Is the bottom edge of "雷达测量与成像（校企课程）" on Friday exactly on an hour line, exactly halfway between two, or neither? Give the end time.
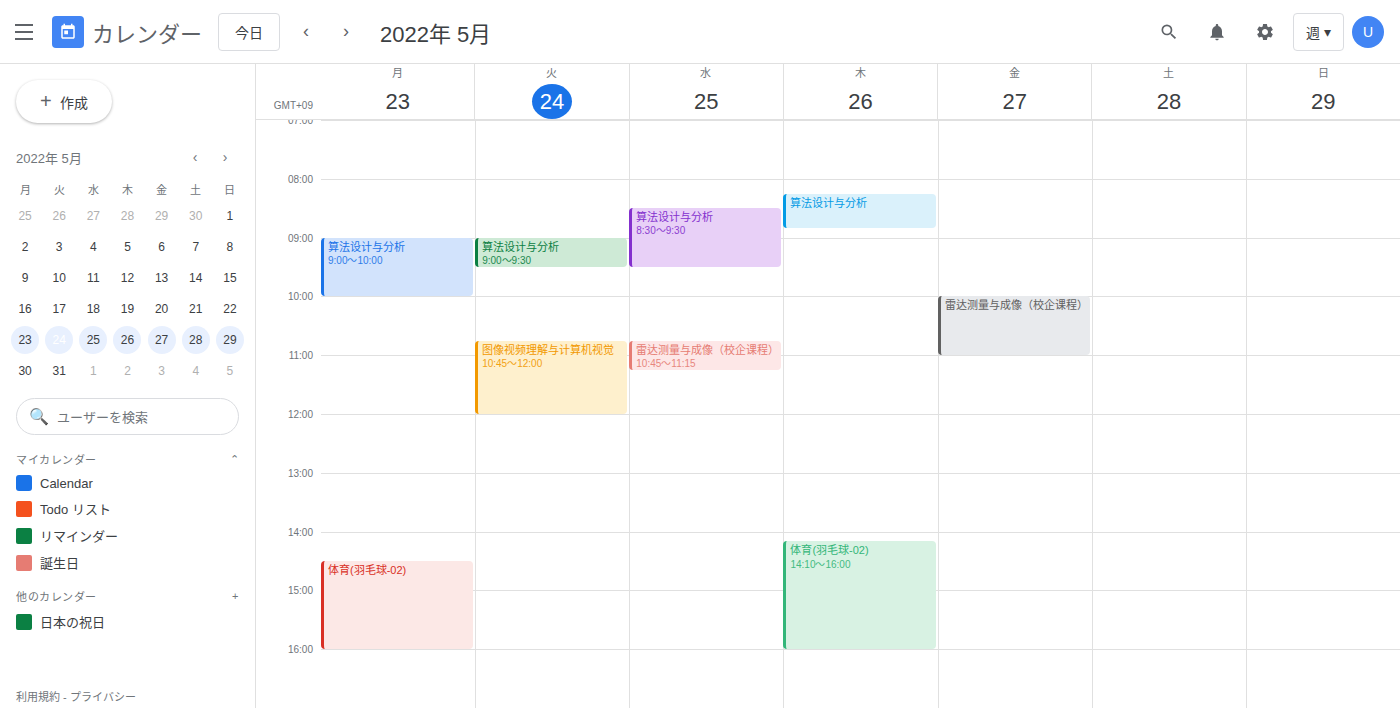
11:00 AM -- exactly on the 11 AM line.